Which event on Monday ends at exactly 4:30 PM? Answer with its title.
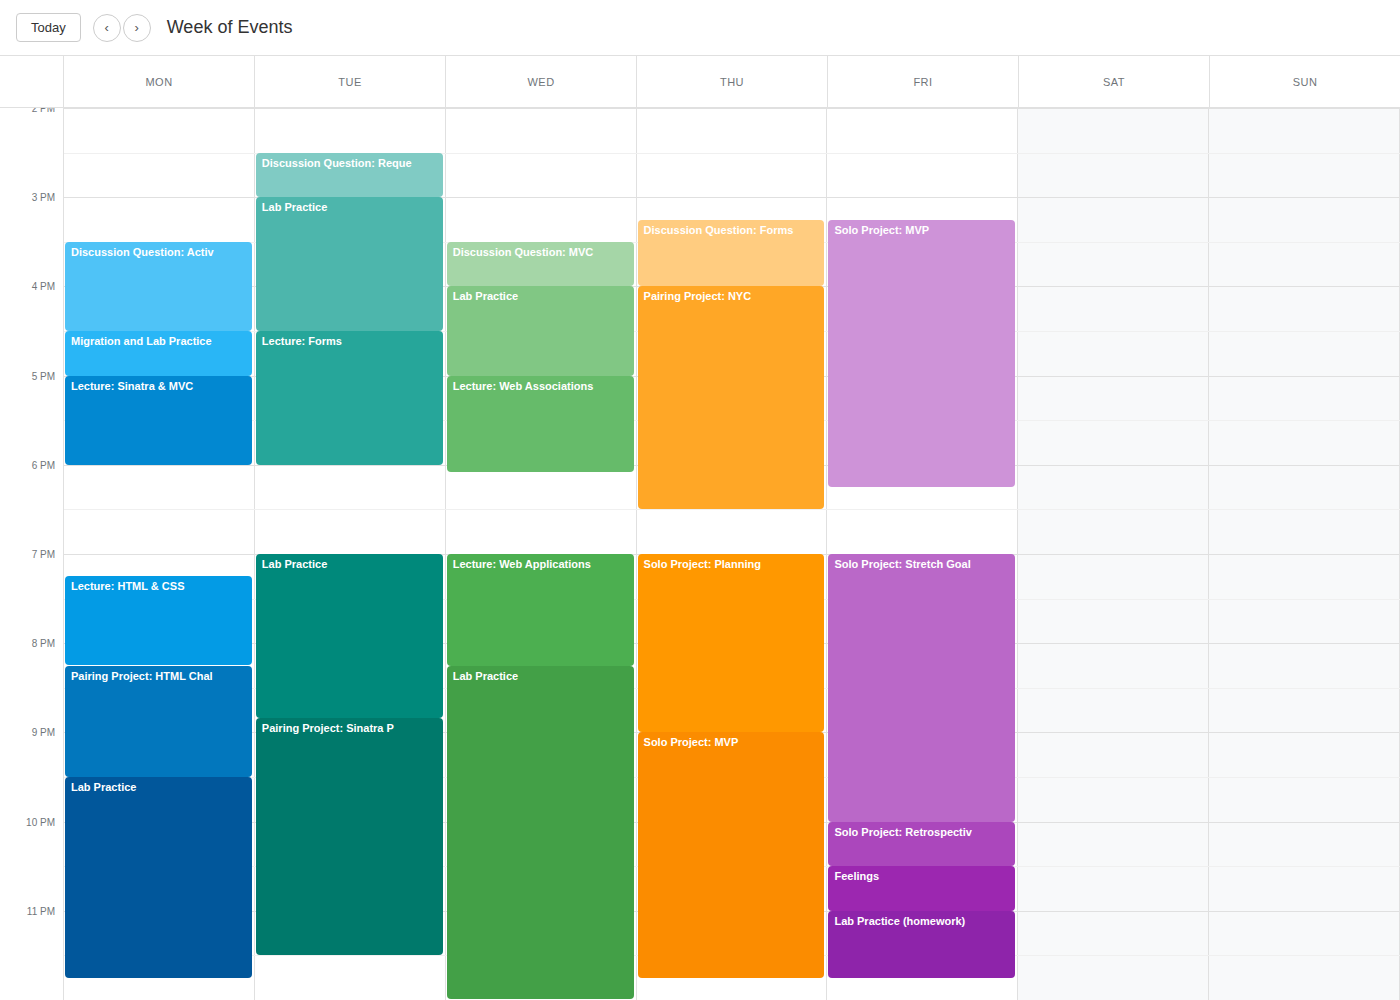
"Discussion Question: Activ"